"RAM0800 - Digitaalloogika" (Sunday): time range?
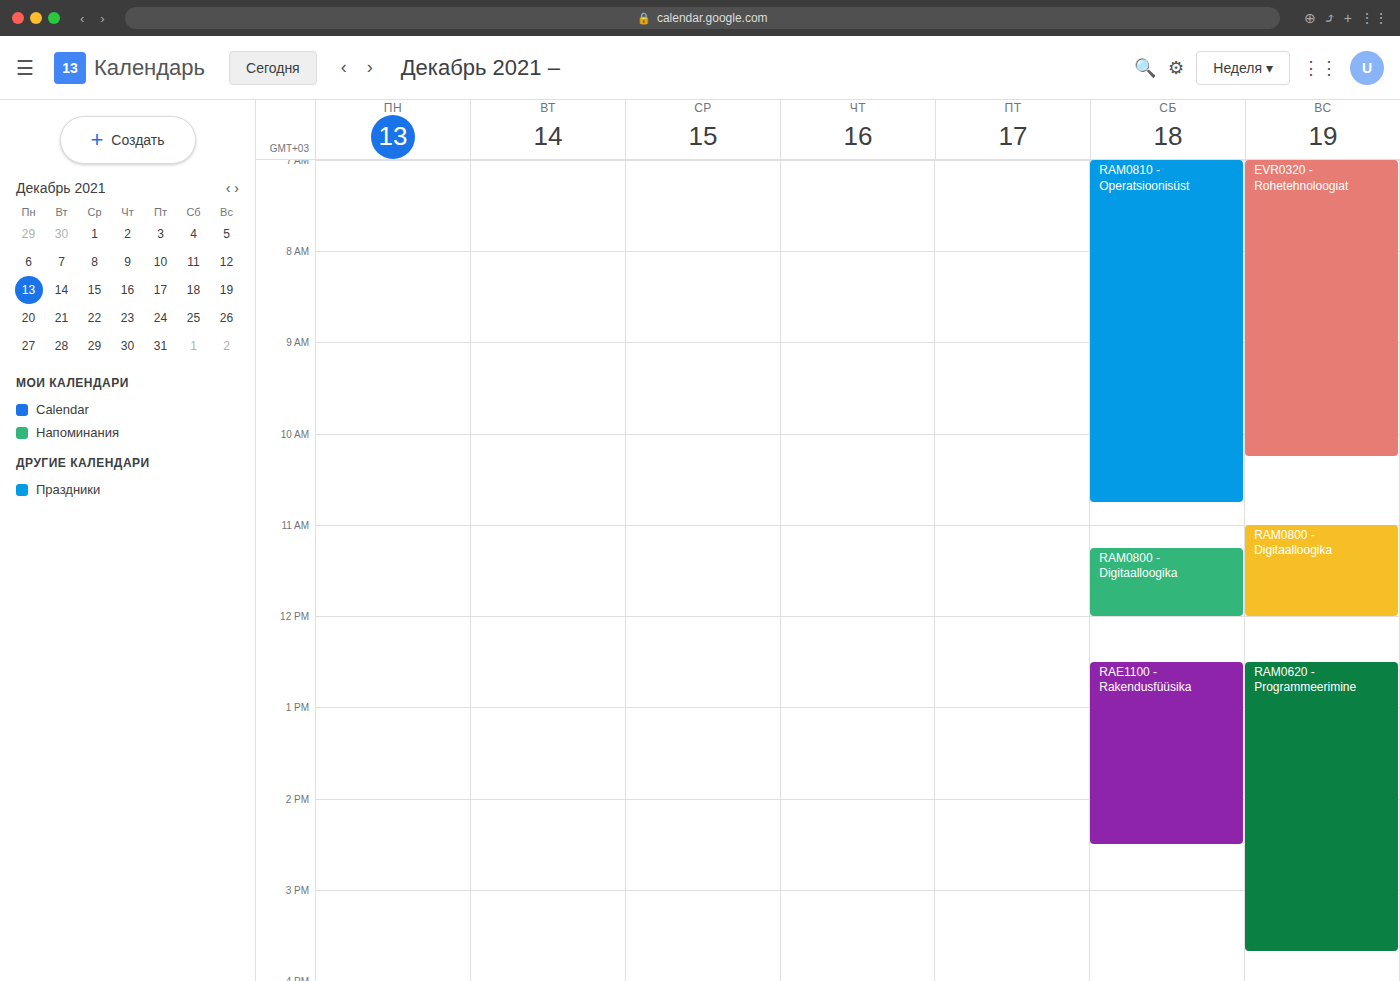
11:00 to 12:00